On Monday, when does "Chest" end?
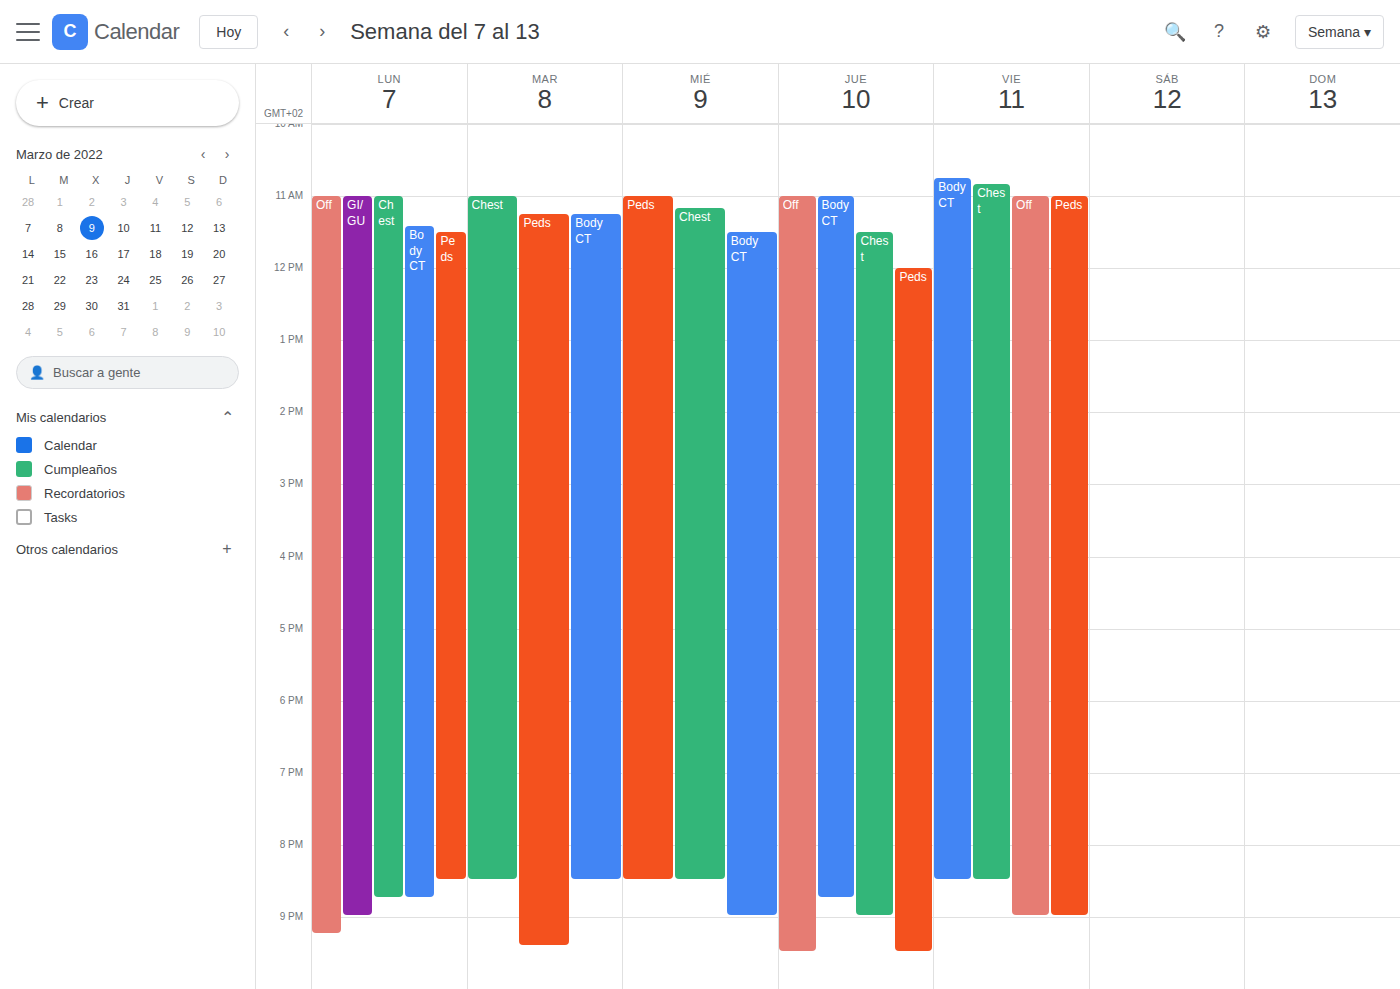
20:45